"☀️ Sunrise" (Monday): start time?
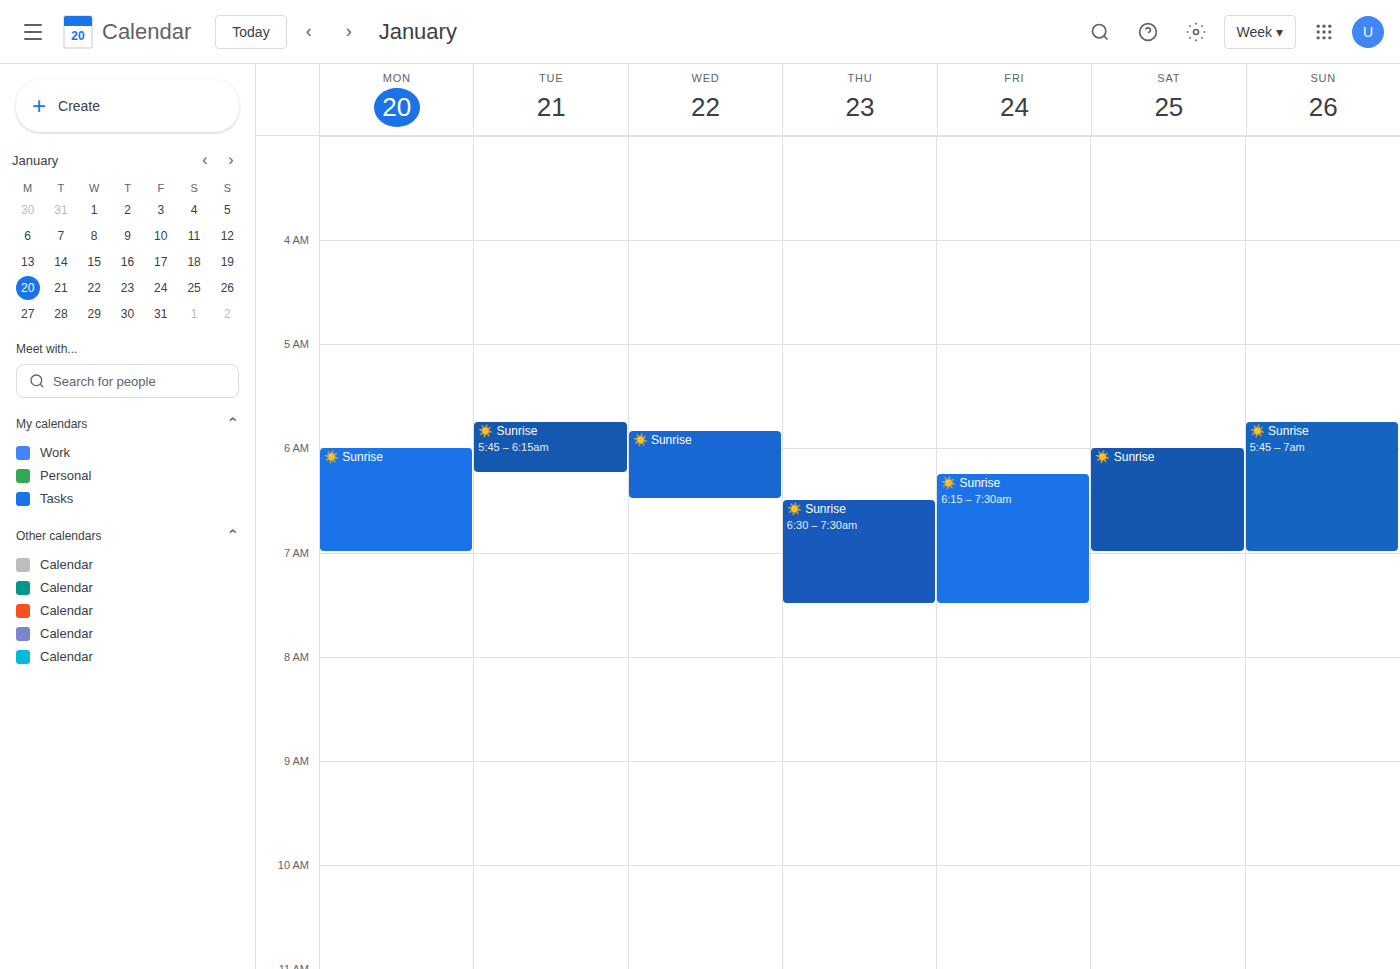
6:00 AM